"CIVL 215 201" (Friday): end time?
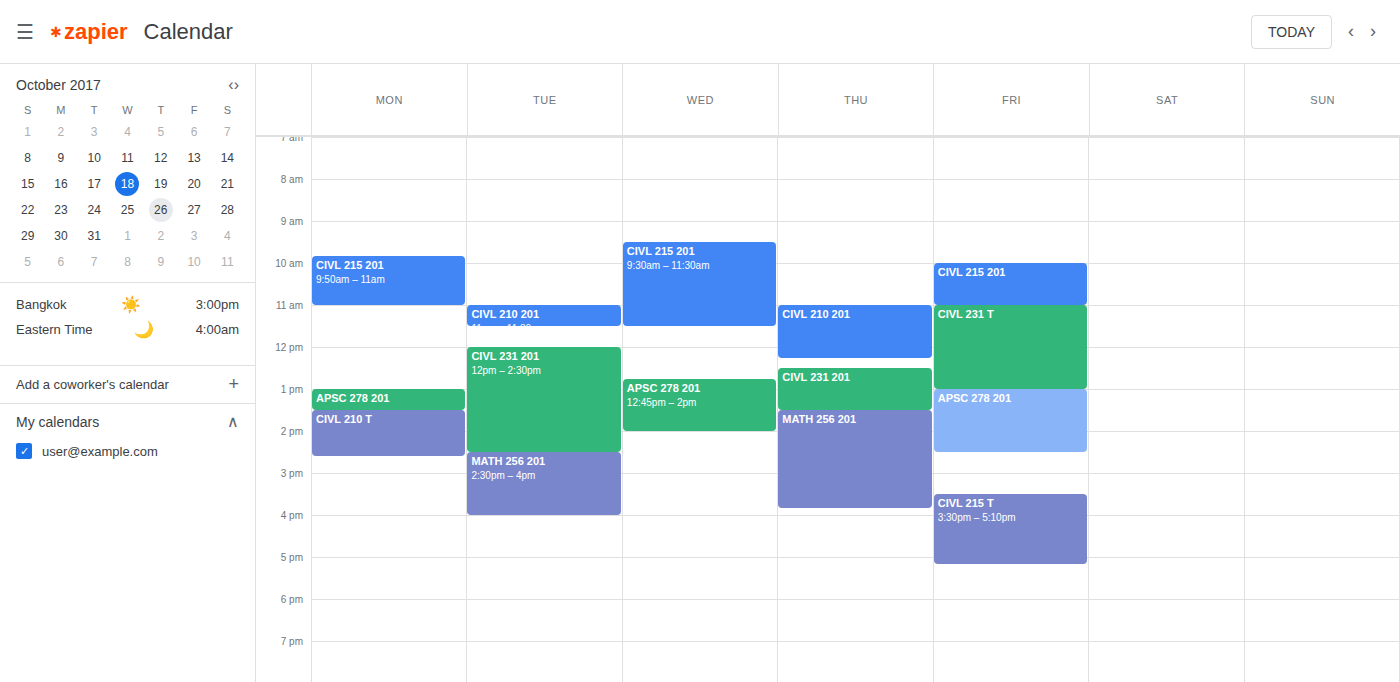
11:00